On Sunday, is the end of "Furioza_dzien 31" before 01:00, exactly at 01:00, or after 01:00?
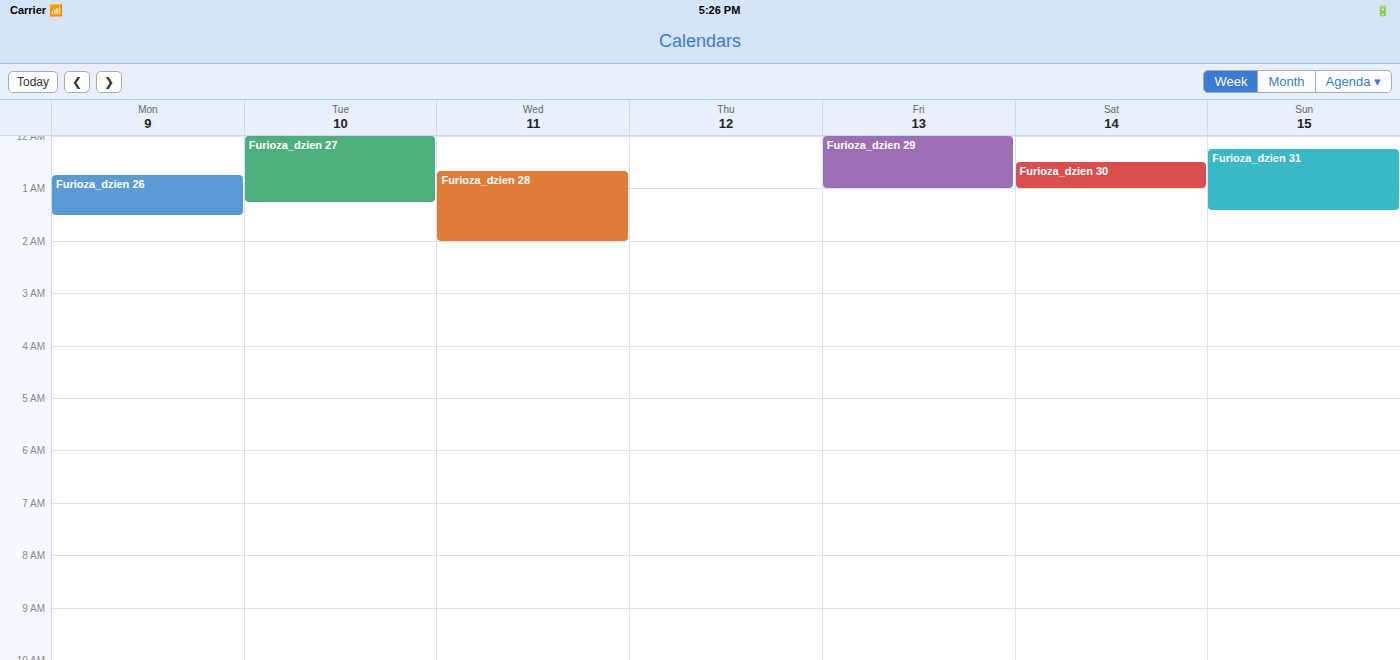
01:25 -- after 01:00, 25 minutes below the 01:00 line.